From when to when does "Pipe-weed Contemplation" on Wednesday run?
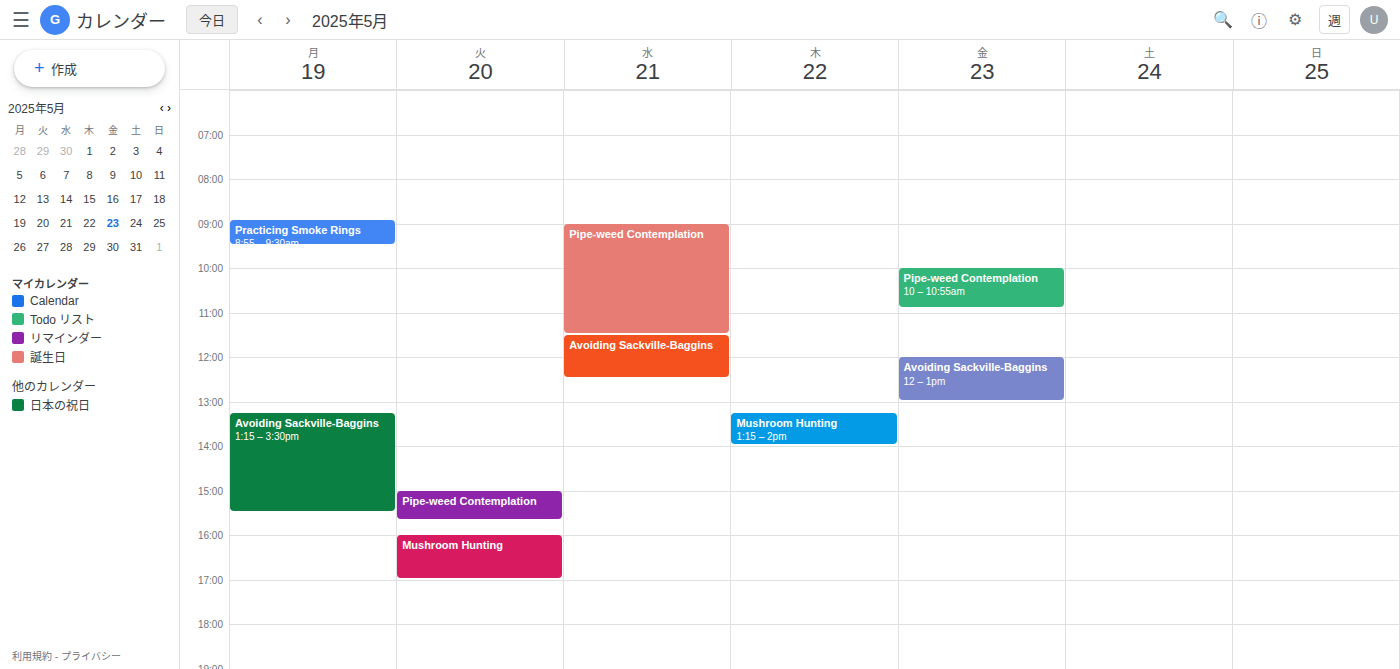
9:00 AM to 11:30 AM